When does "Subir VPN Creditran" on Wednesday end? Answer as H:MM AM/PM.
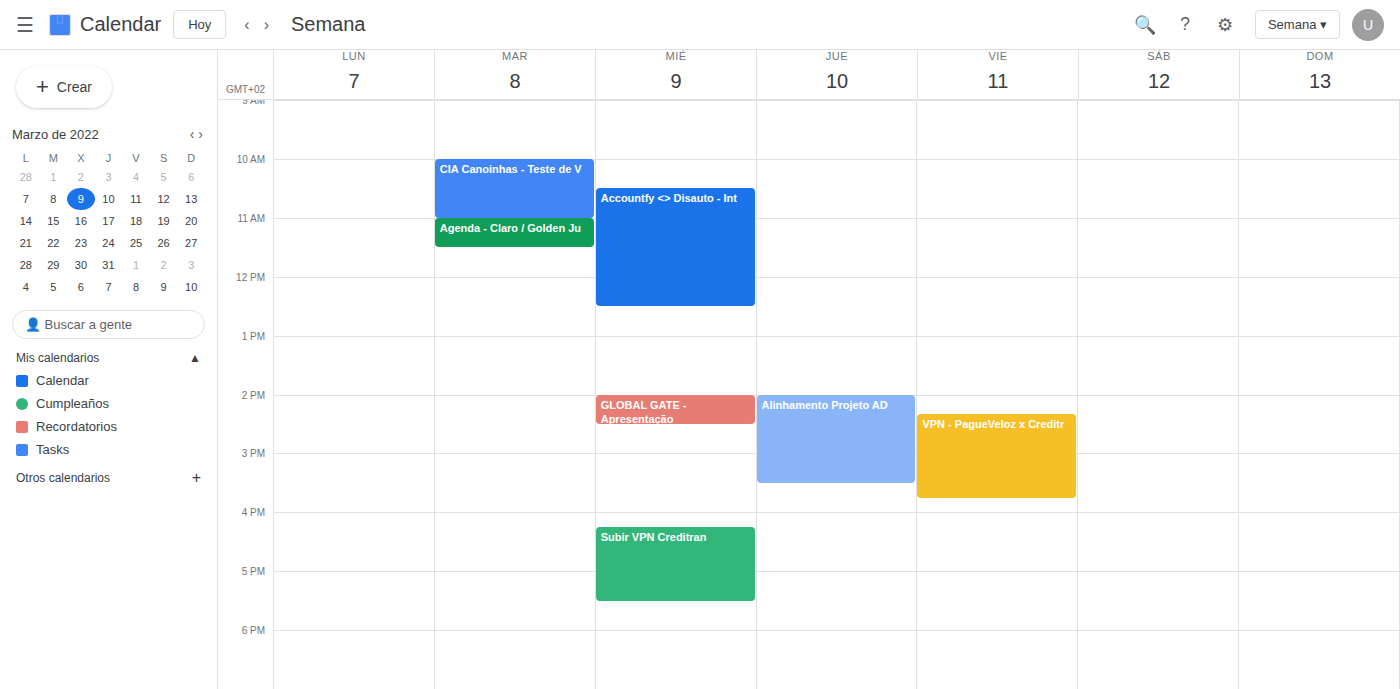
5:30 PM